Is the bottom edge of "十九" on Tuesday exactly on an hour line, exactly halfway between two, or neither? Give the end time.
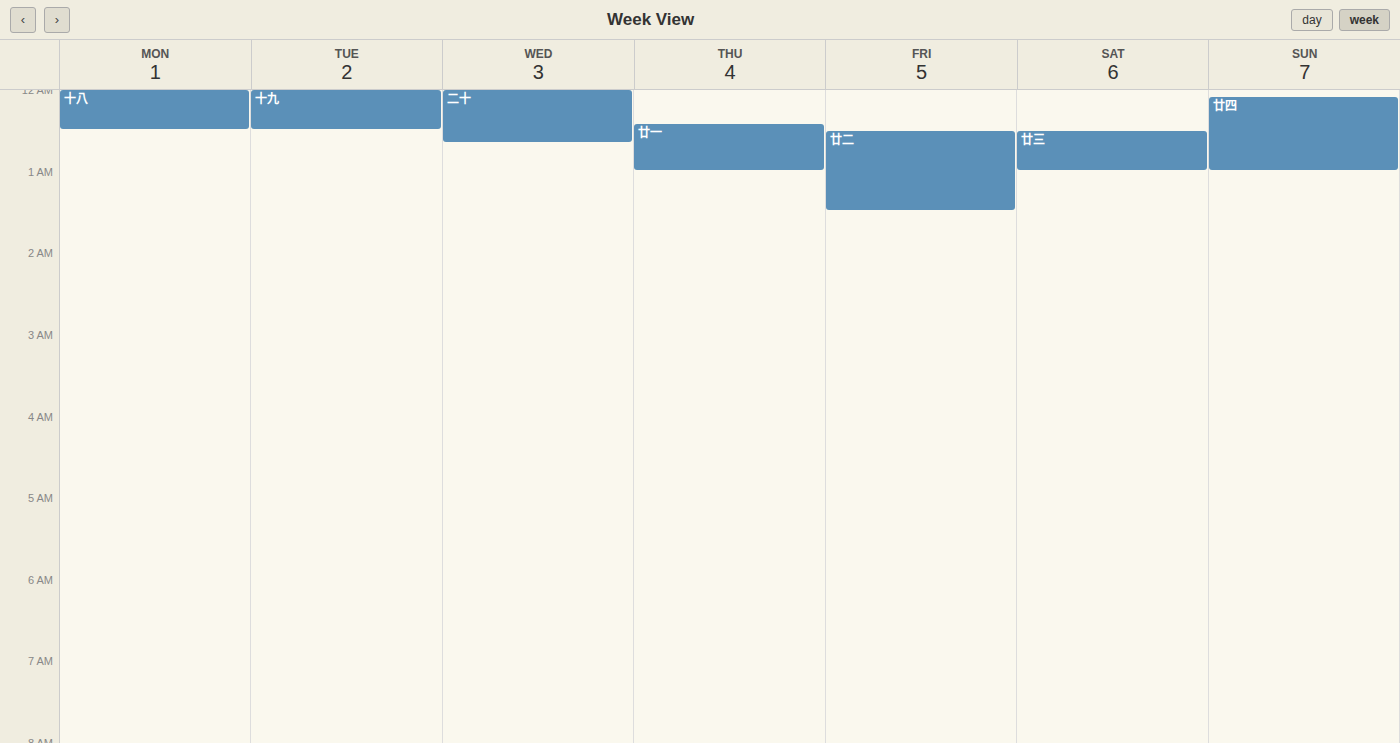
12:30 AM -- halfway between the 12 AM and 1 AM lines.